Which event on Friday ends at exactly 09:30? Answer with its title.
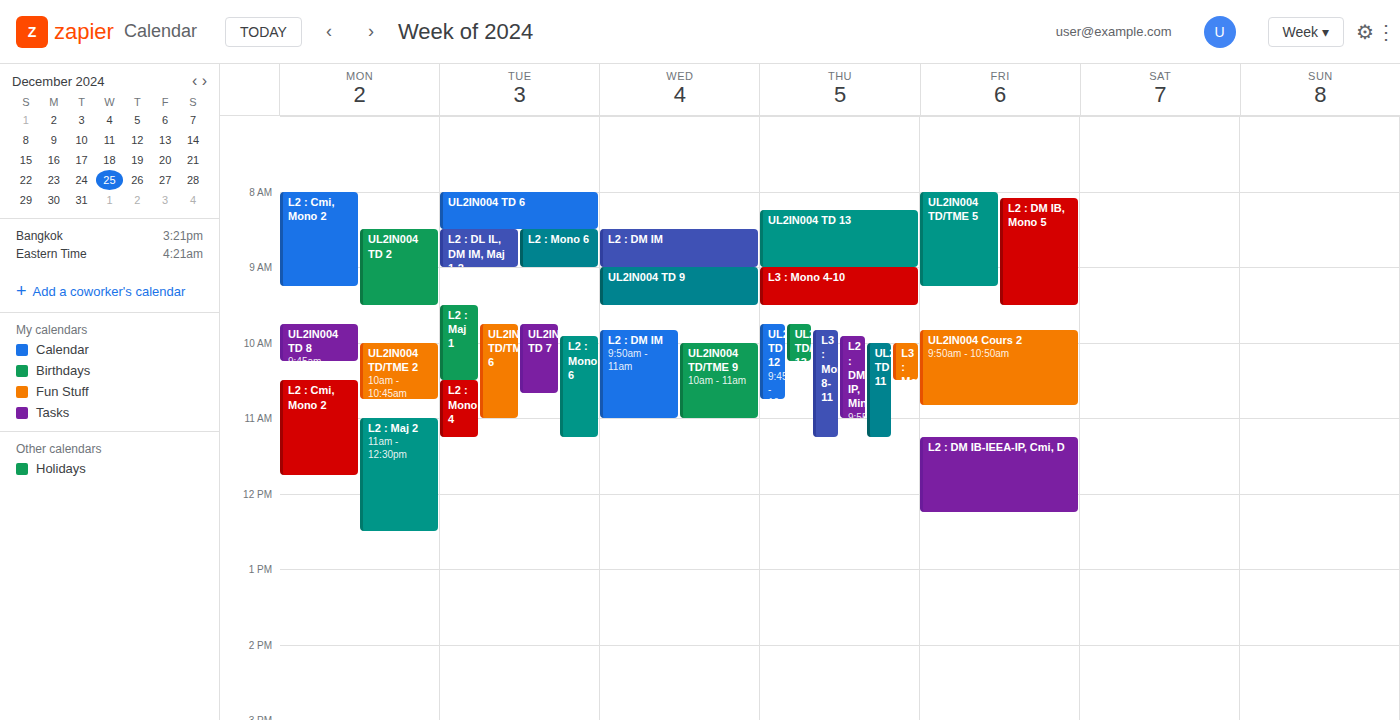
"L2 : DM IB, Mono 5"